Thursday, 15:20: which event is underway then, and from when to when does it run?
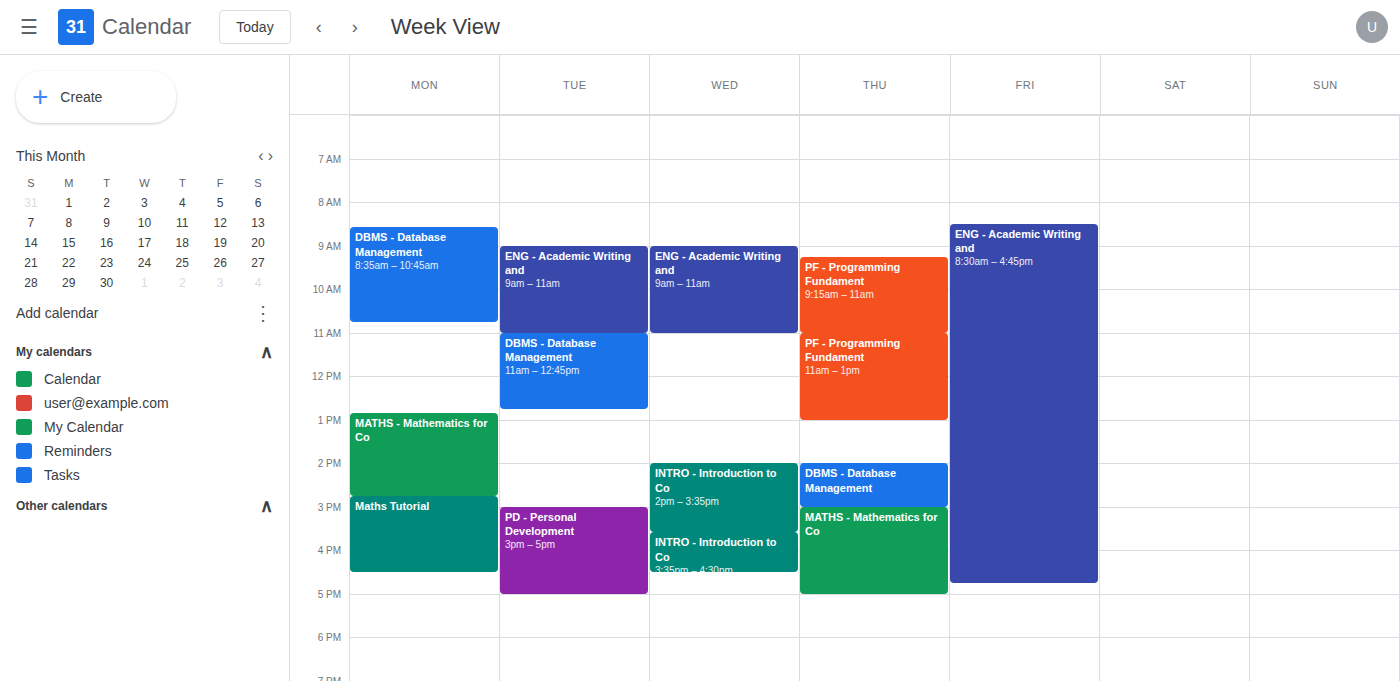
"MATHS - Mathematics for Co", 15:00 to 17:00